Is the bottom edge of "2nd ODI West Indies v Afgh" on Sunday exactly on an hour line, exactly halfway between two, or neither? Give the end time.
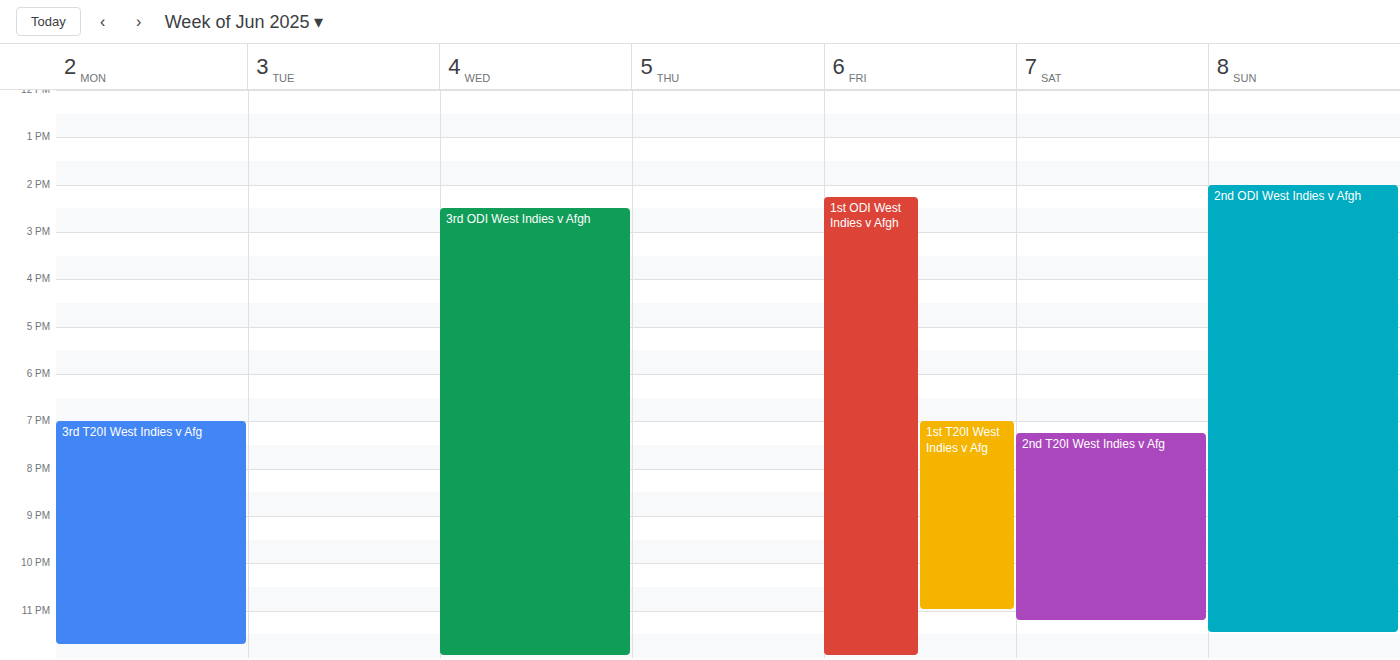
11:30 PM -- halfway between the 11 PM and 12 AM lines.